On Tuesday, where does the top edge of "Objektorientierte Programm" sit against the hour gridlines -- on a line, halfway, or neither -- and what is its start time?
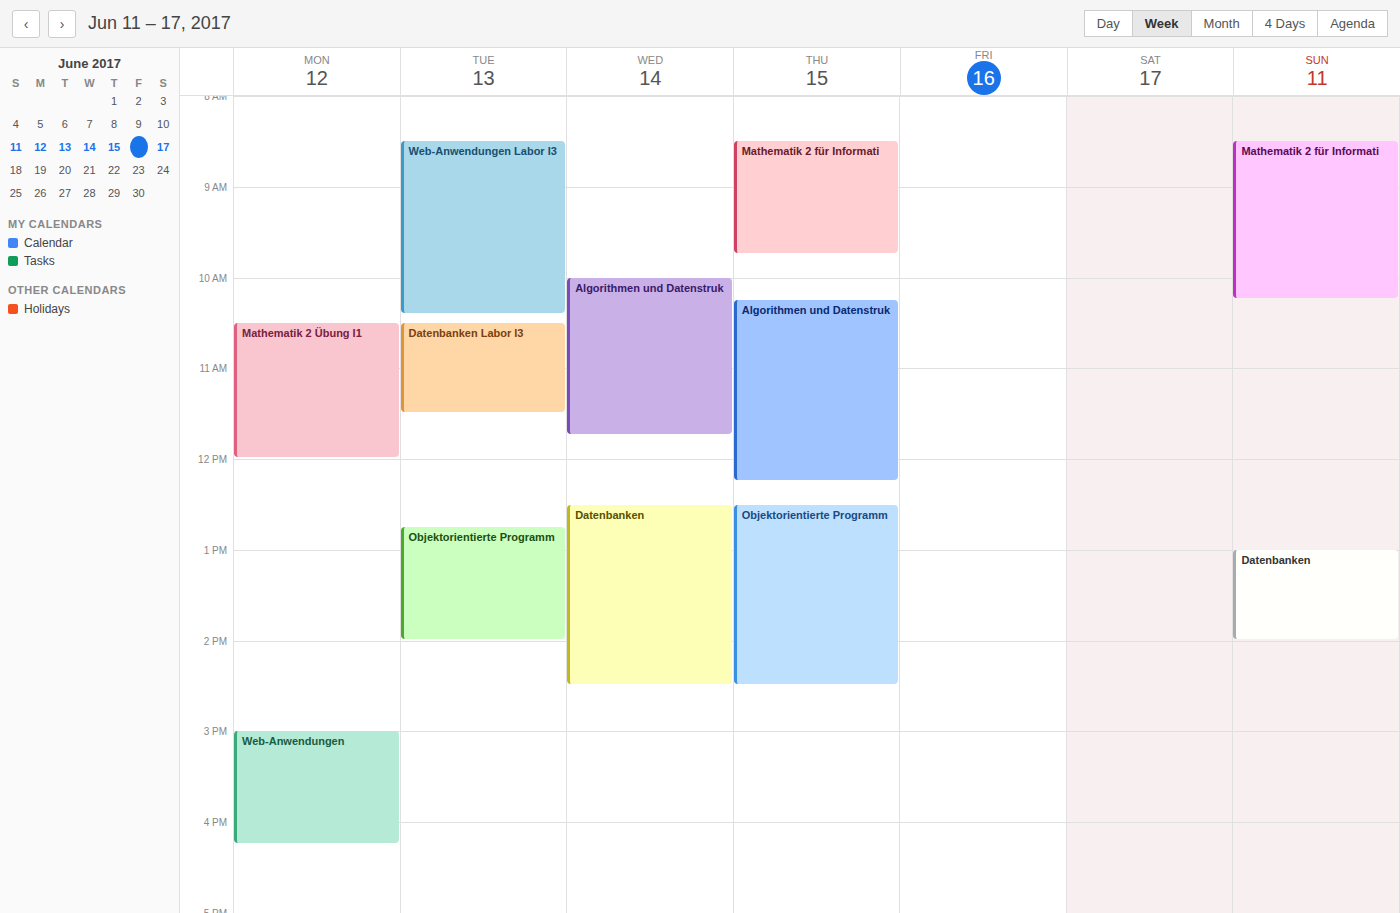
12:45 PM -- neither: three quarters of the way from the 12 PM line to the 1 PM line.